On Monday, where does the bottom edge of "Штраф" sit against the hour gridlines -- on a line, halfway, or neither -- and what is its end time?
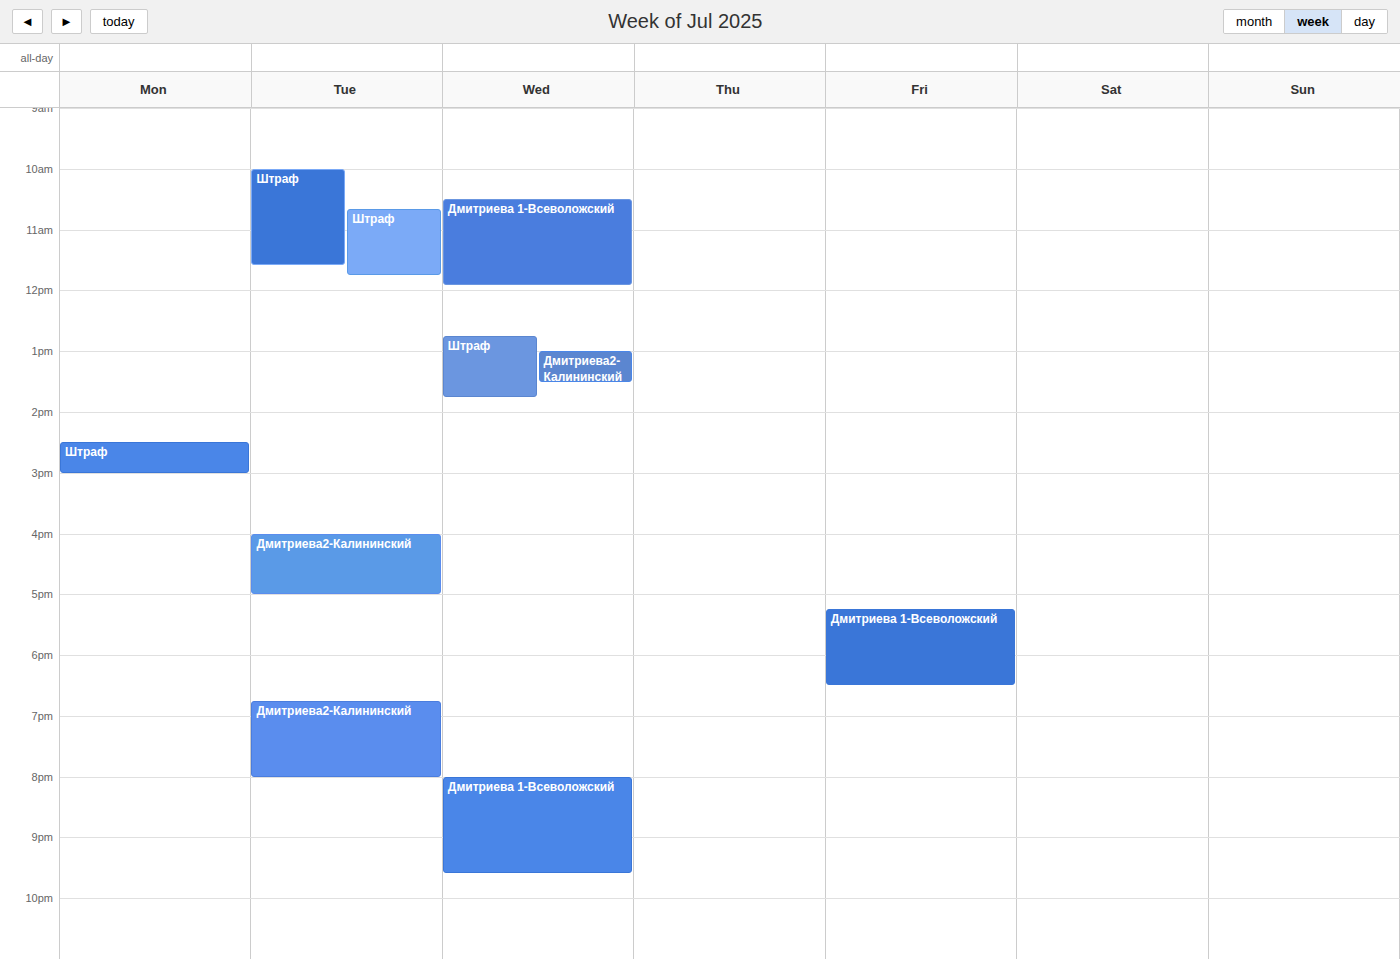
15:00 -- exactly on the 15:00 line.